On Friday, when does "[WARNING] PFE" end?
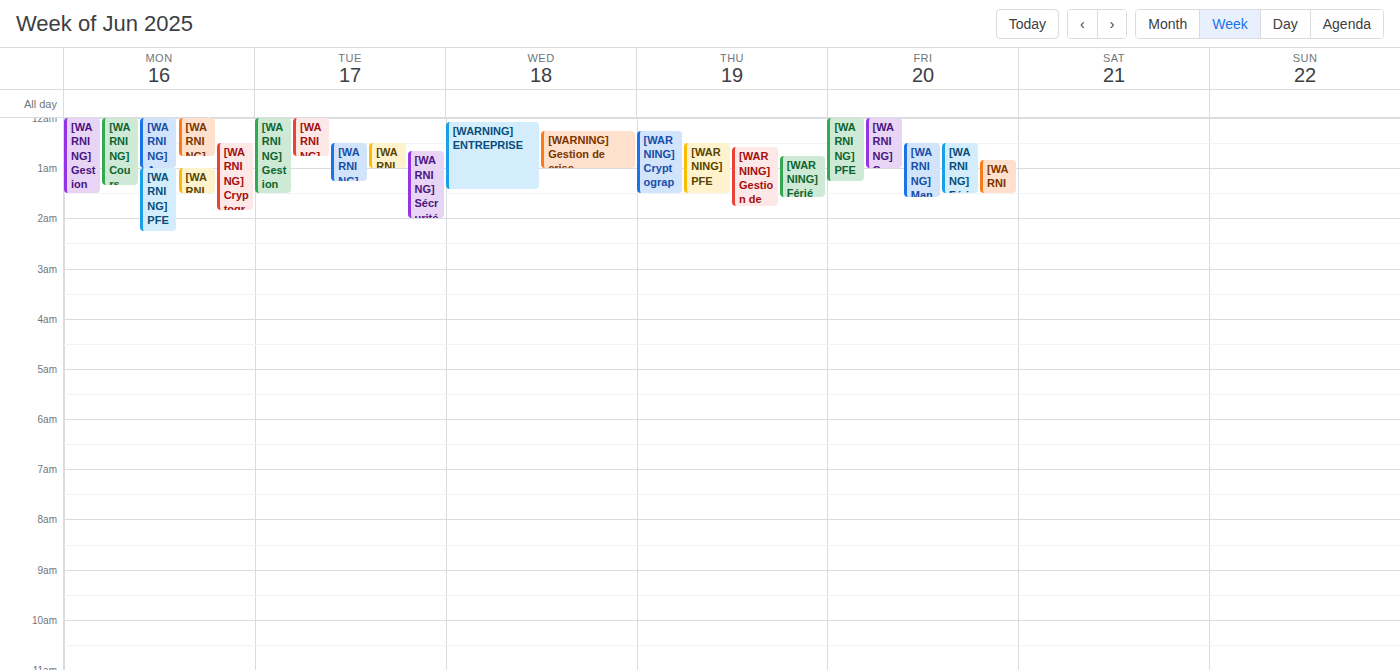
01:15